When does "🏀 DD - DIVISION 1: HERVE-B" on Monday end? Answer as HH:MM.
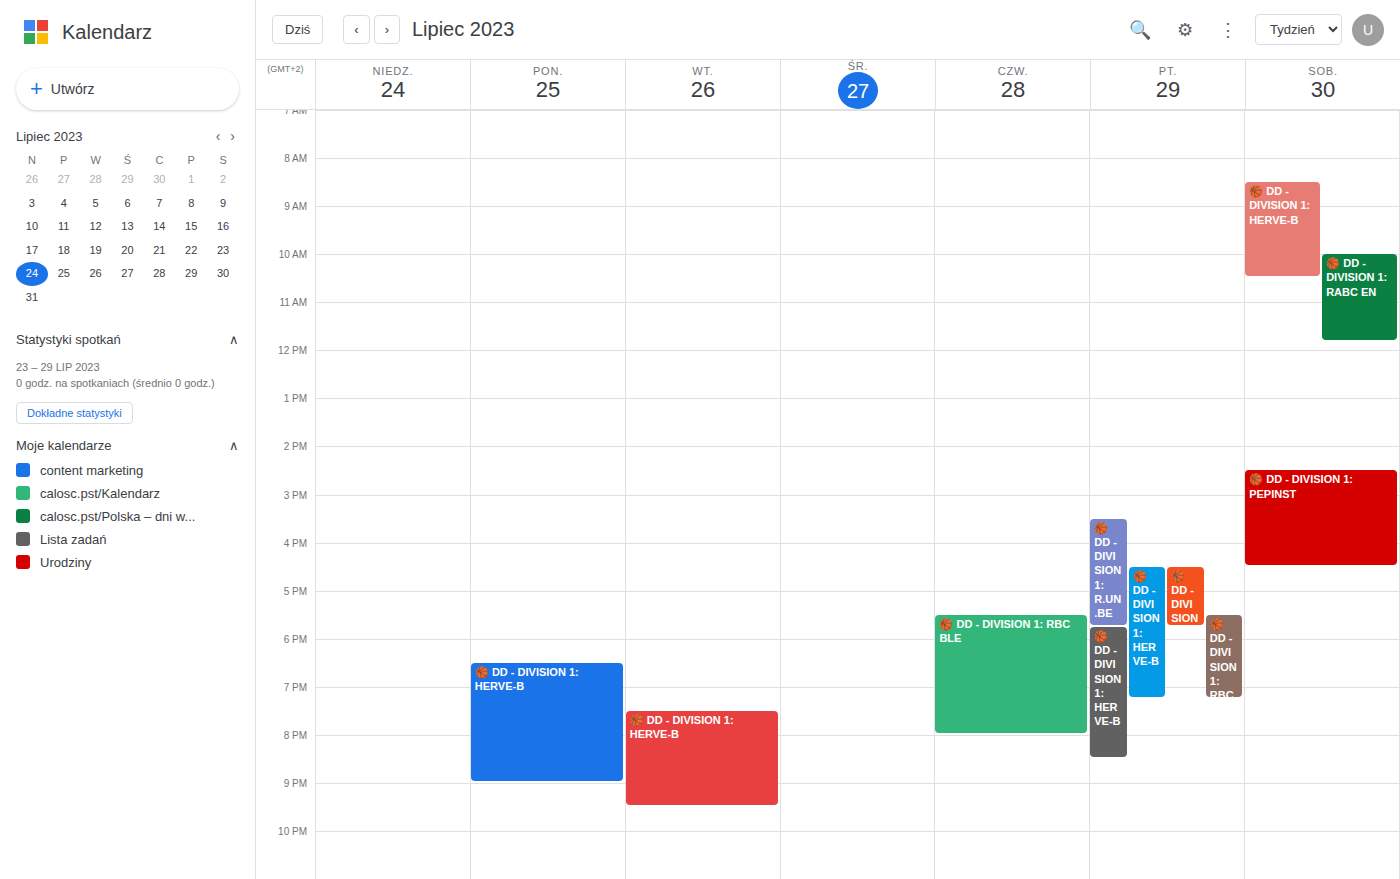
21:00